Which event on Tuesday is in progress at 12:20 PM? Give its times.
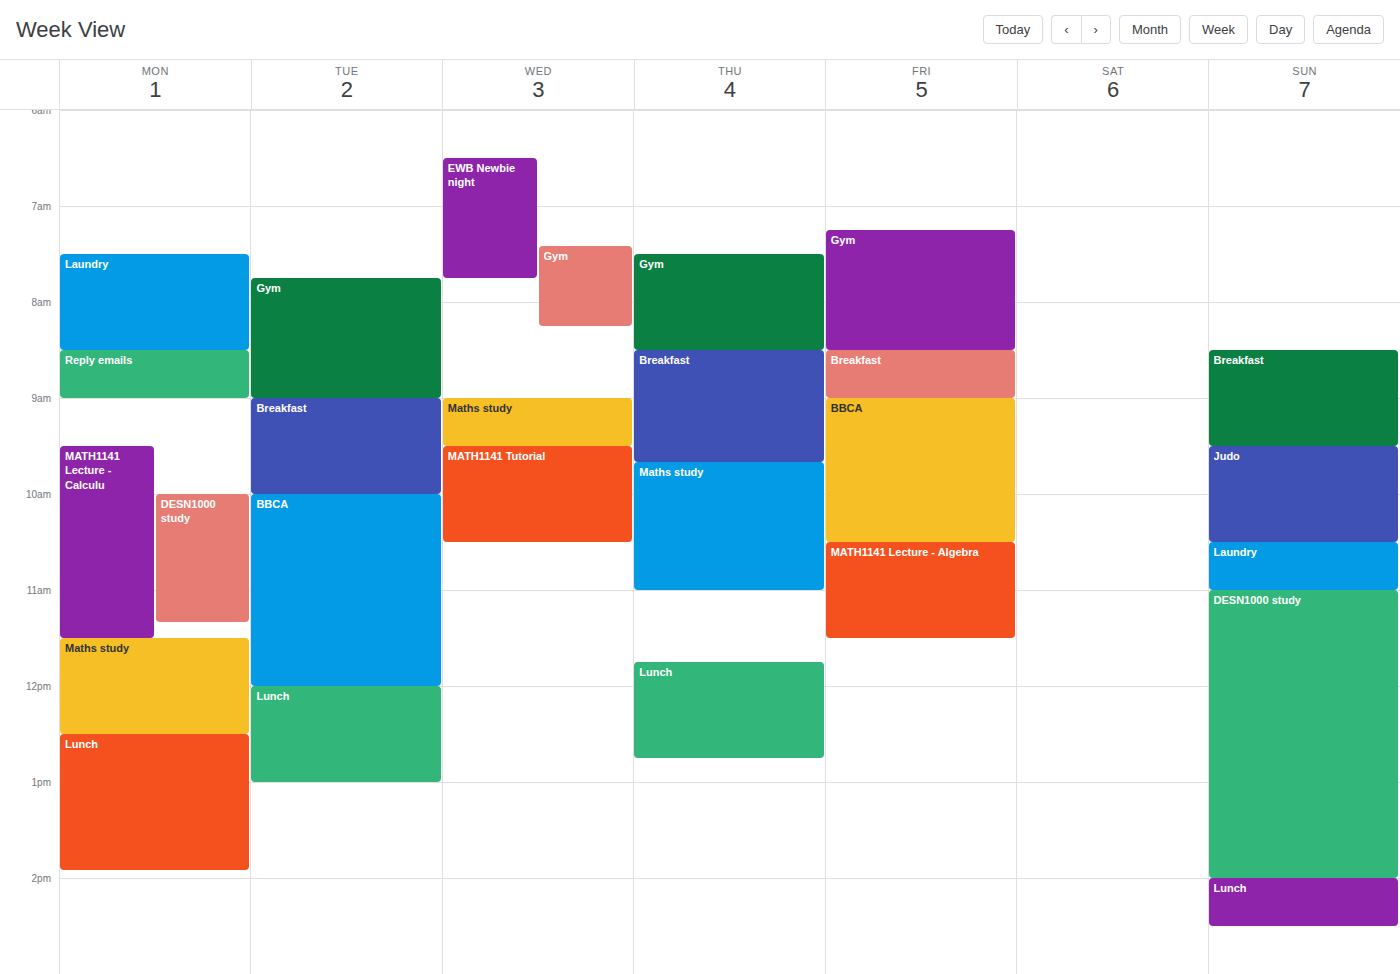
"Lunch", 12:00 PM to 1:00 PM